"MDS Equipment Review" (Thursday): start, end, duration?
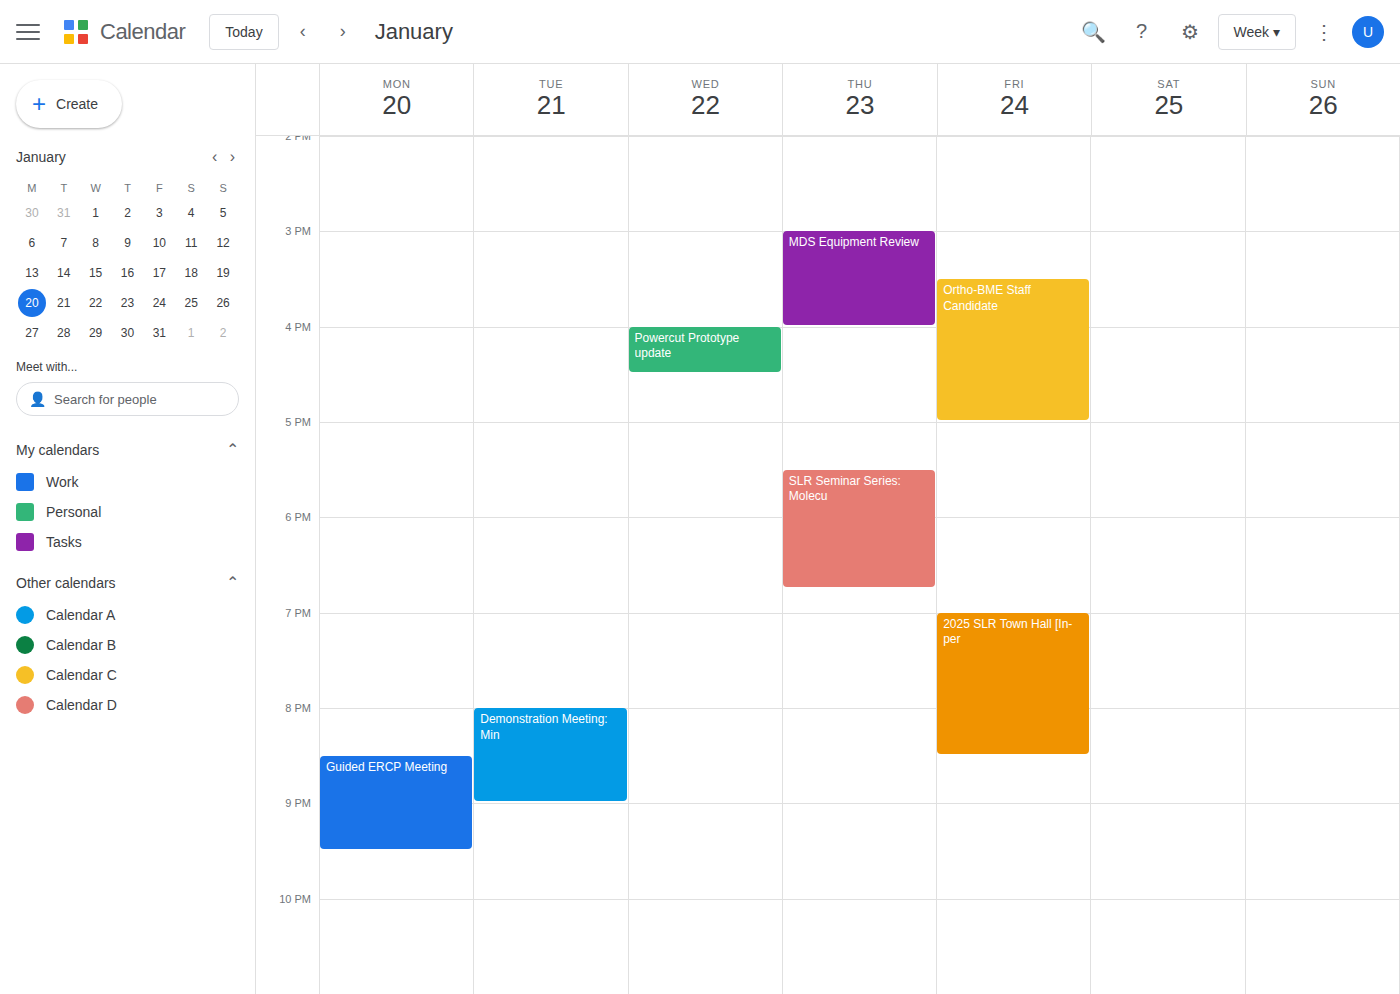
3:00 PM to 4:00 PM, 1 hour